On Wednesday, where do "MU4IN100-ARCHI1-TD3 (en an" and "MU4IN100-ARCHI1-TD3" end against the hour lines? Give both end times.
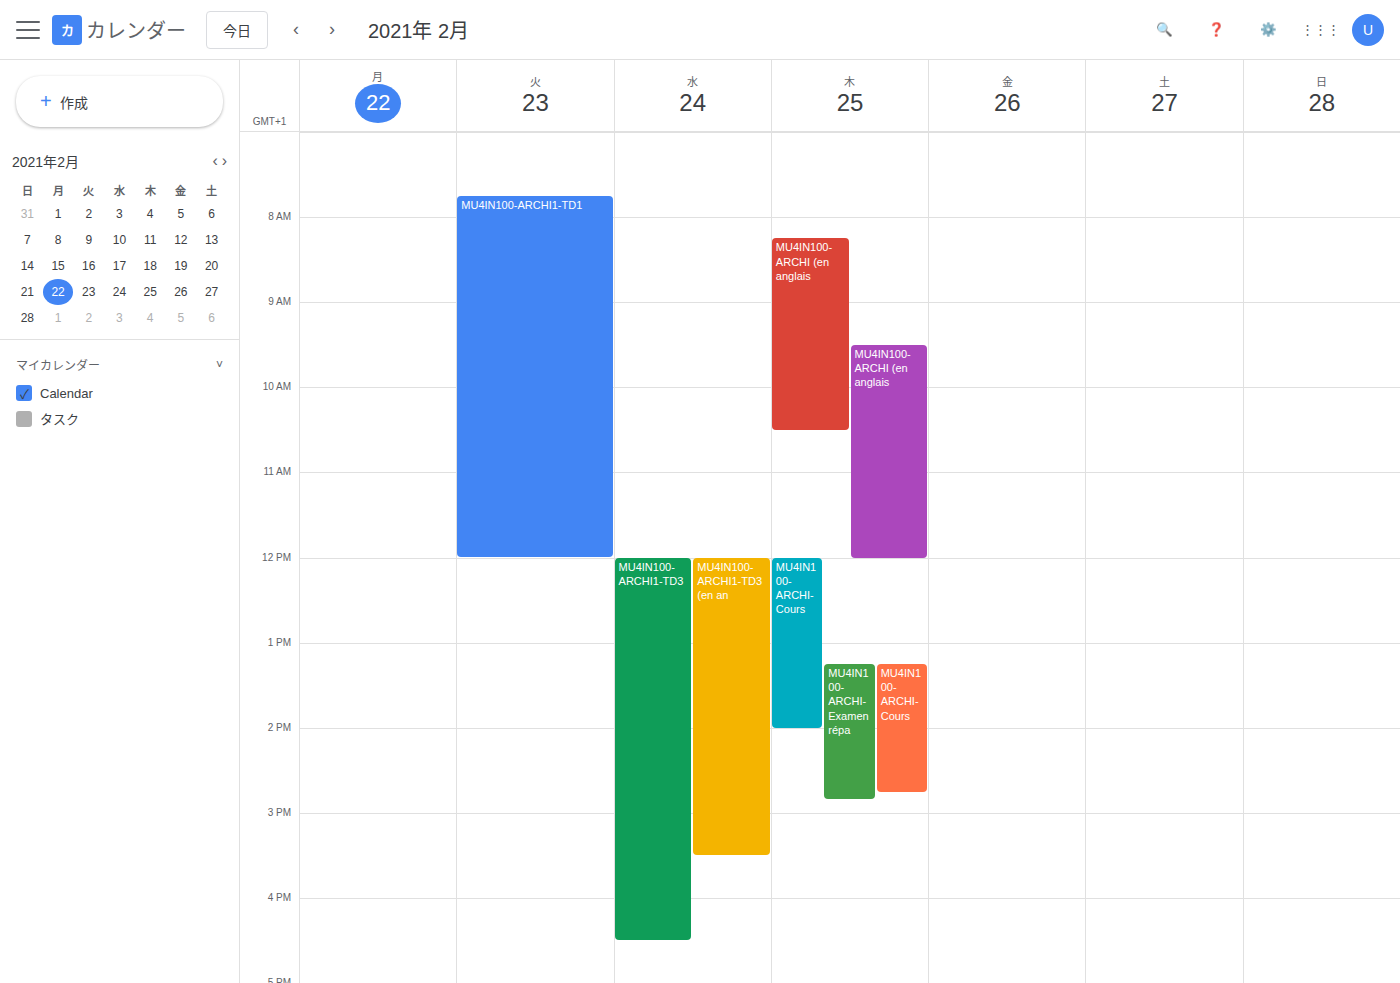
"MU4IN100-ARCHI1-TD3 (en an": 15:30, halfway between the 15:00 and 16:00 lines. "MU4IN100-ARCHI1-TD3": 16:30, halfway between the 16:00 and 17:00 lines.